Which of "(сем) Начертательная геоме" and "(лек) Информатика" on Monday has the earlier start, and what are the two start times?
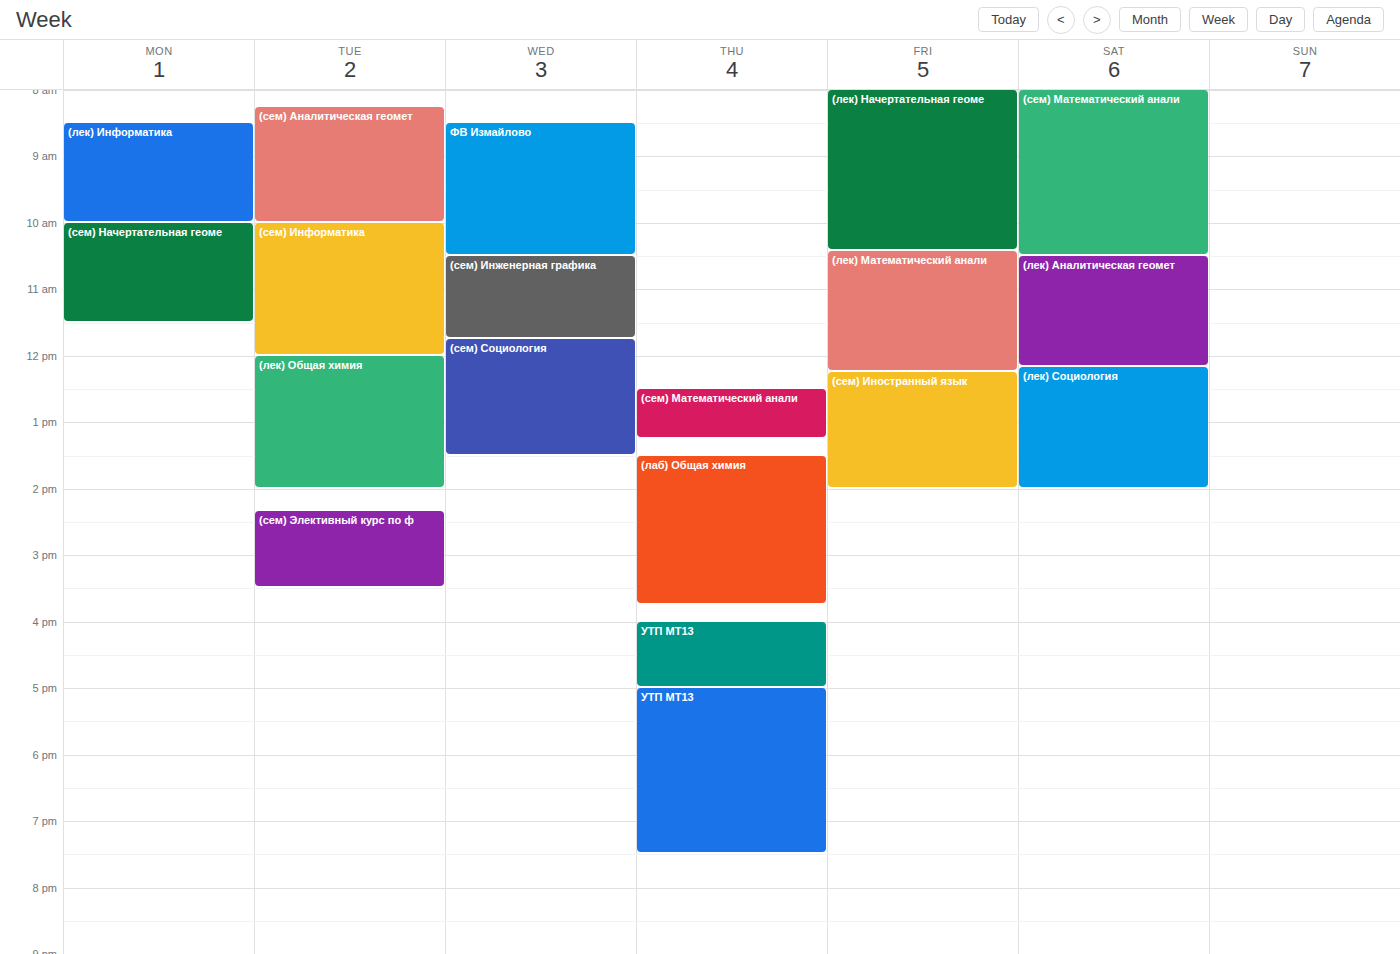
"(лек) Информатика" 08:30; "(сем) Начертательная геоме" 10:00.